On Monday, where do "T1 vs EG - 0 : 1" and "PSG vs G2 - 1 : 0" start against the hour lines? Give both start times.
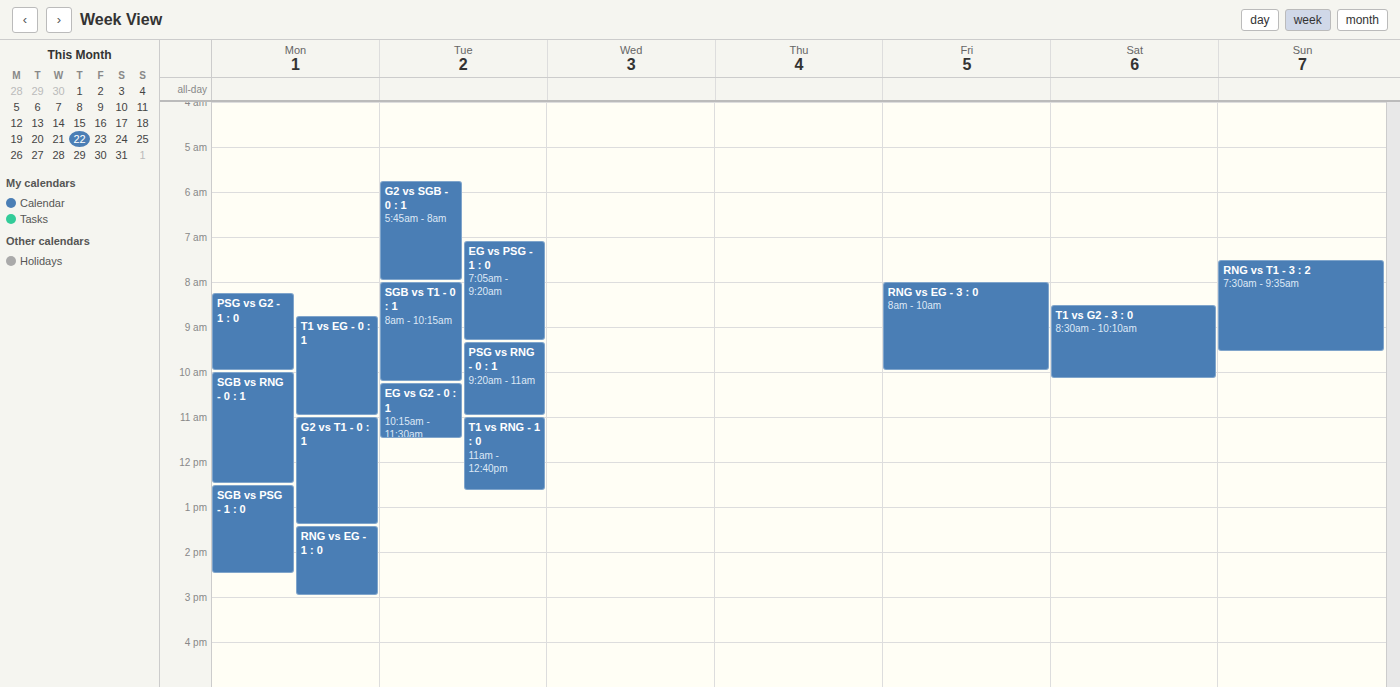
"T1 vs EG - 0 : 1": 8:45 AM, neither: three quarters of the way from the 8 AM line to the 9 AM line. "PSG vs G2 - 1 : 0": 8:15 AM, neither: a quarter of the way from the 8 AM line to the 9 AM line.